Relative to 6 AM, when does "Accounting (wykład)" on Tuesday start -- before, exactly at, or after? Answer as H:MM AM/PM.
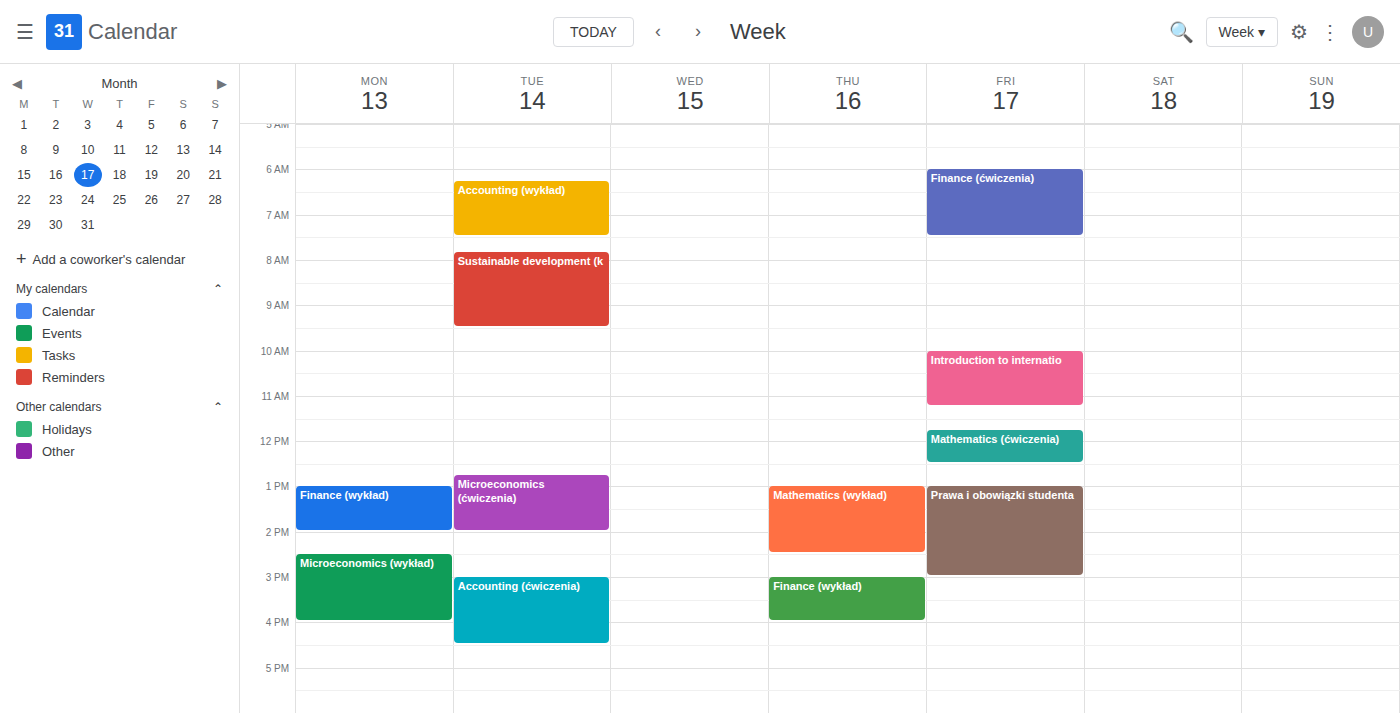
6:15 AM -- after 6 AM, 15 minutes below the 6 AM line.